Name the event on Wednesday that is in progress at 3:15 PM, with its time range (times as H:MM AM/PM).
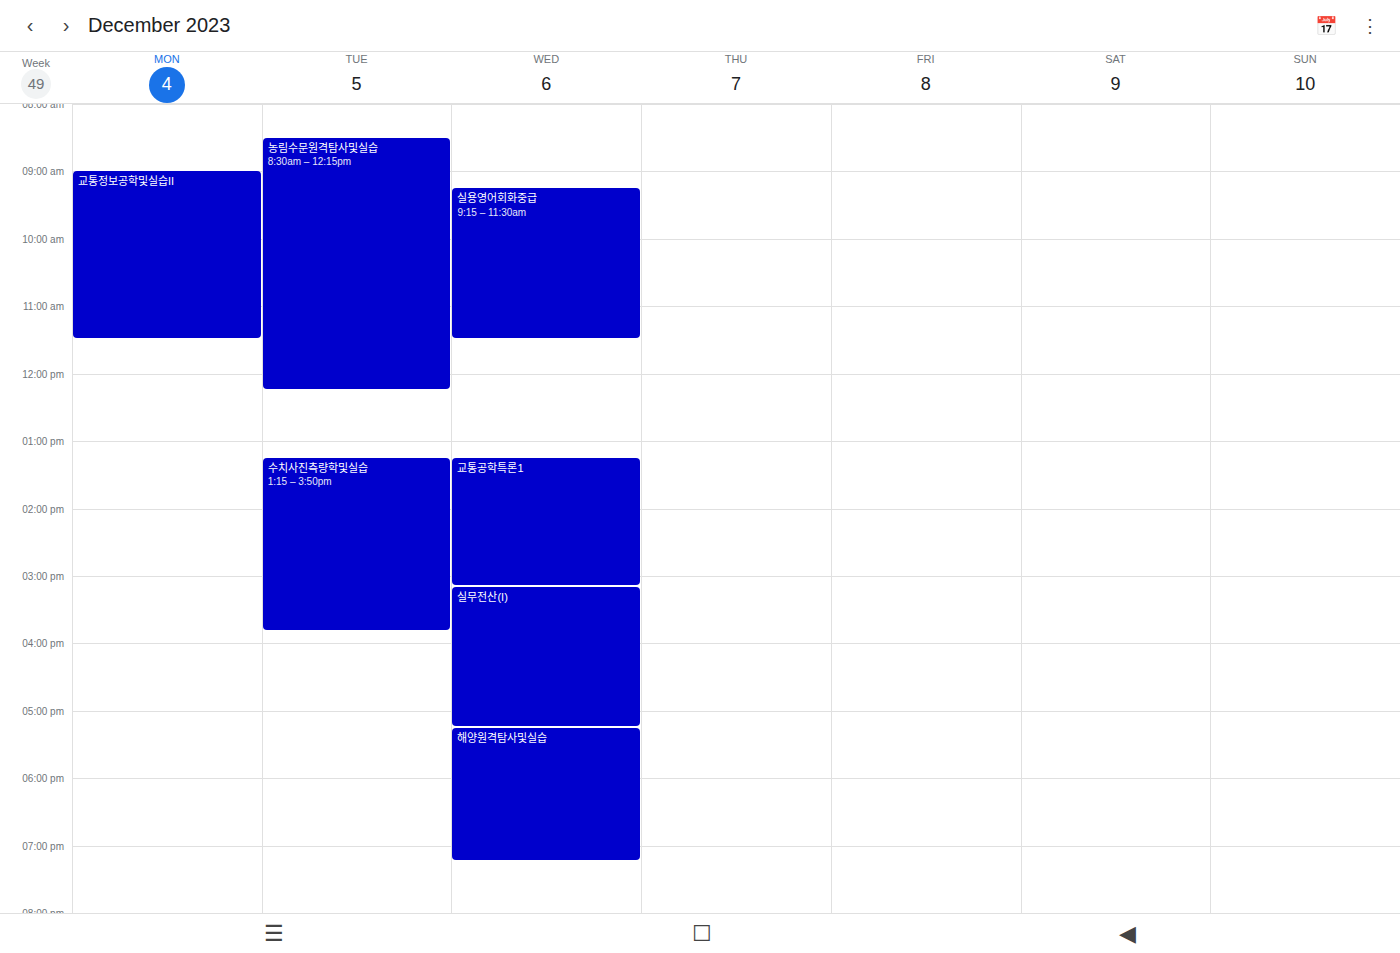
"실무전산(I)", 3:10 PM to 5:15 PM